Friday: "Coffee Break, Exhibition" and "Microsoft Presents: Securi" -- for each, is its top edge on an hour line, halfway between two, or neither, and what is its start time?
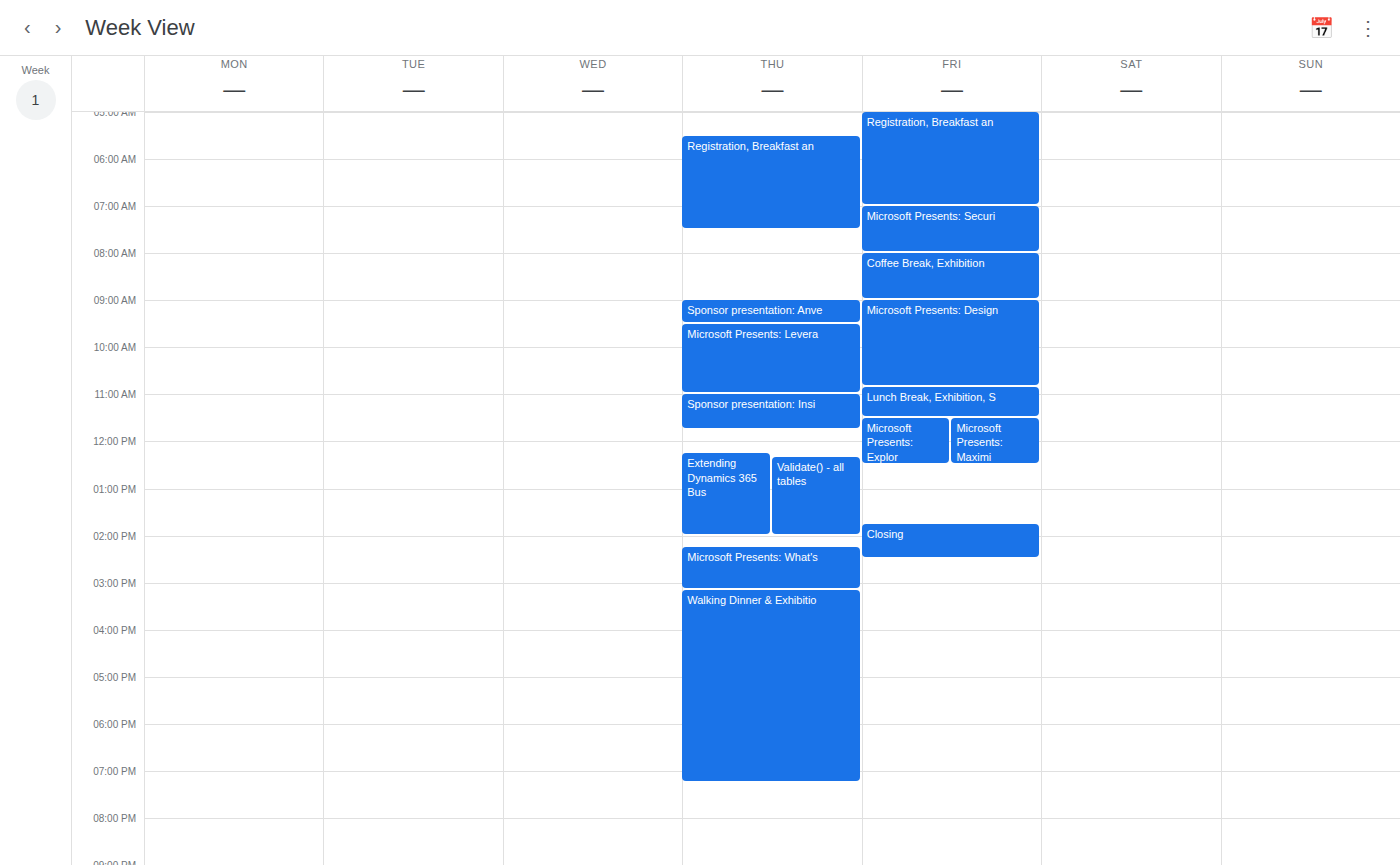
"Coffee Break, Exhibition": 8:00 AM, exactly on the 8 AM line. "Microsoft Presents: Securi": 7:00 AM, exactly on the 7 AM line.